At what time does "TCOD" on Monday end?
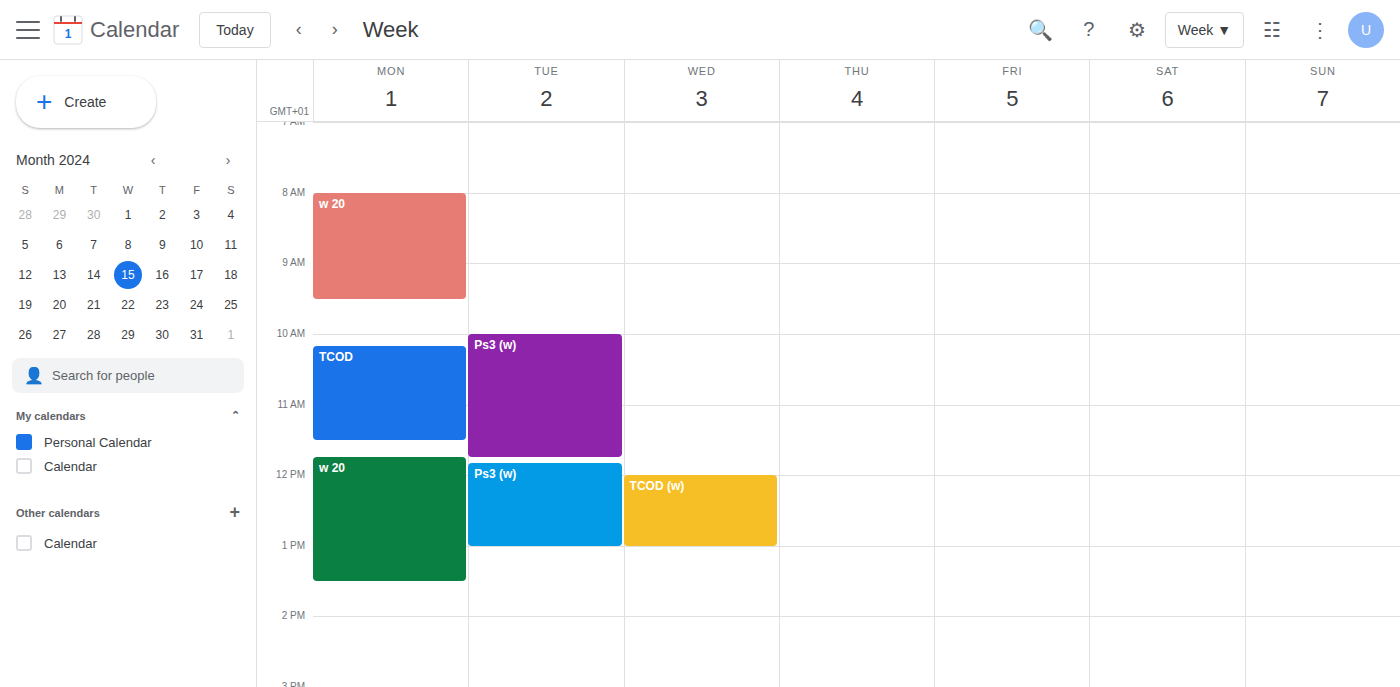
11:30 AM